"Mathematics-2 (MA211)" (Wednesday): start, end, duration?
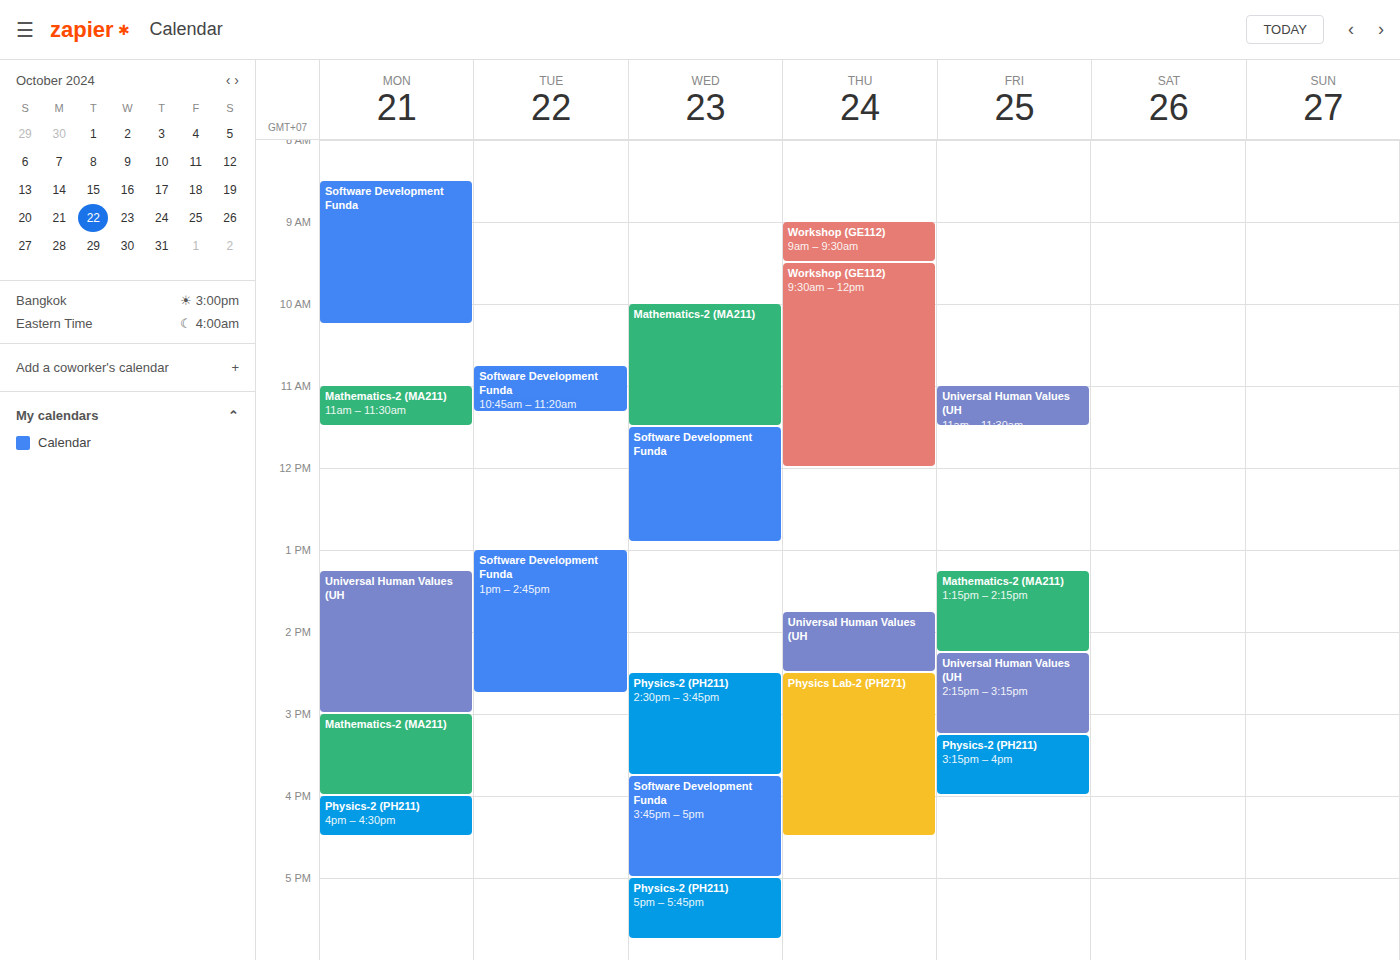
10:00 AM to 11:30 AM, 1 hour 30 minutes